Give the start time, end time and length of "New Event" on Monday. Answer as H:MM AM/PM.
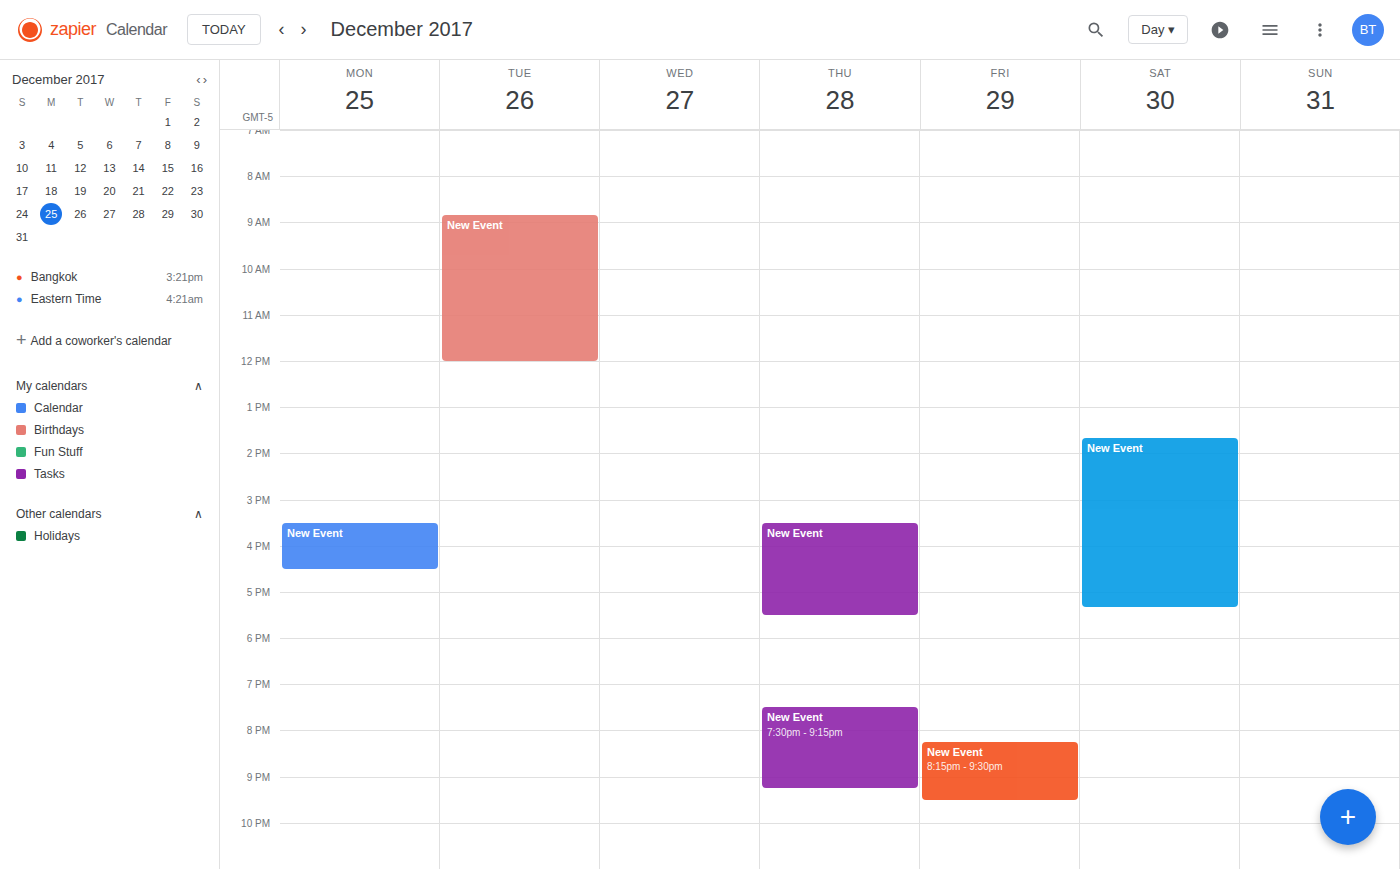
3:30 PM to 4:30 PM, 1 hour